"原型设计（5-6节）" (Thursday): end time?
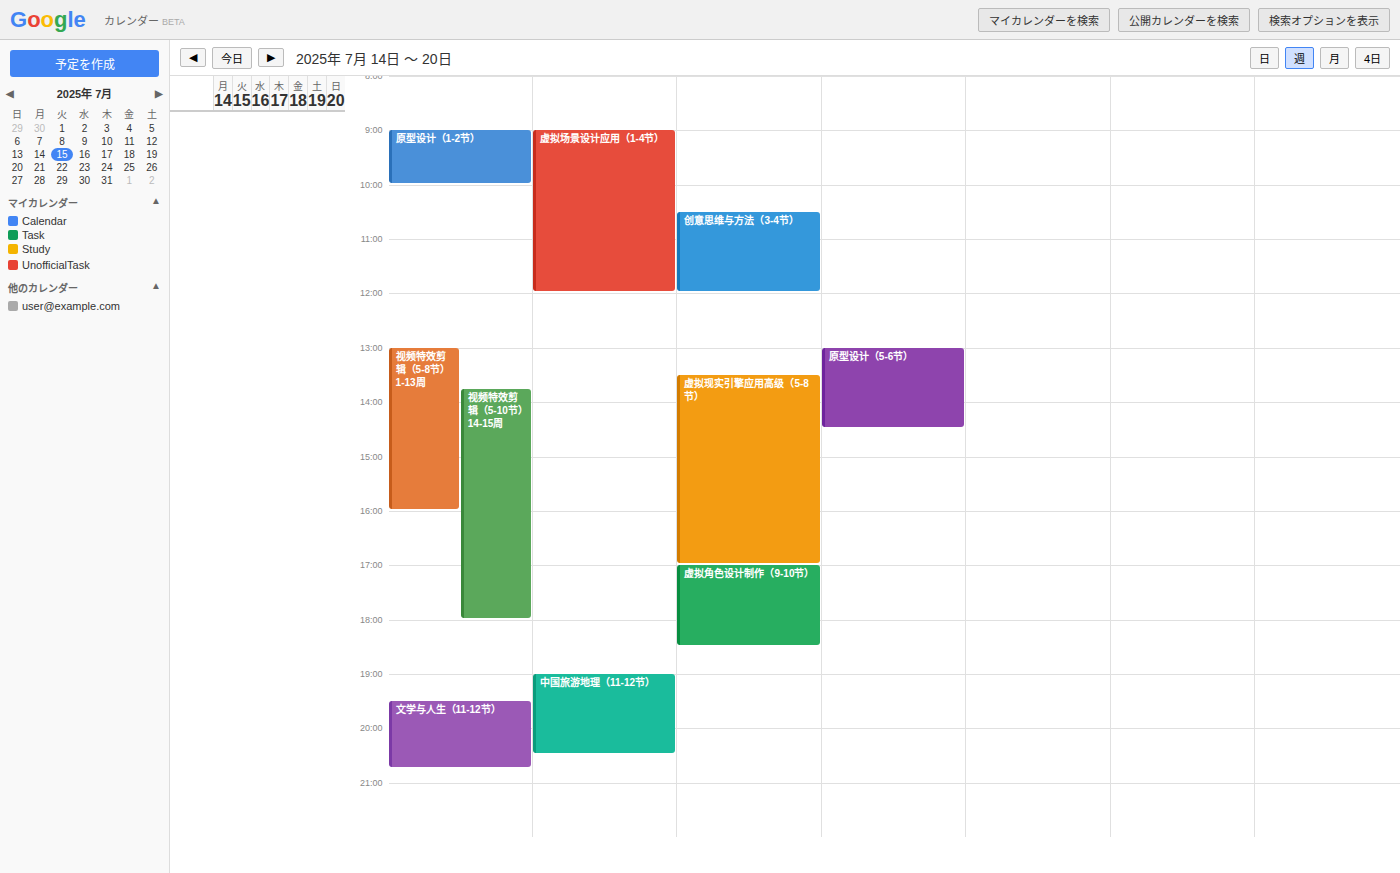
2:30 PM